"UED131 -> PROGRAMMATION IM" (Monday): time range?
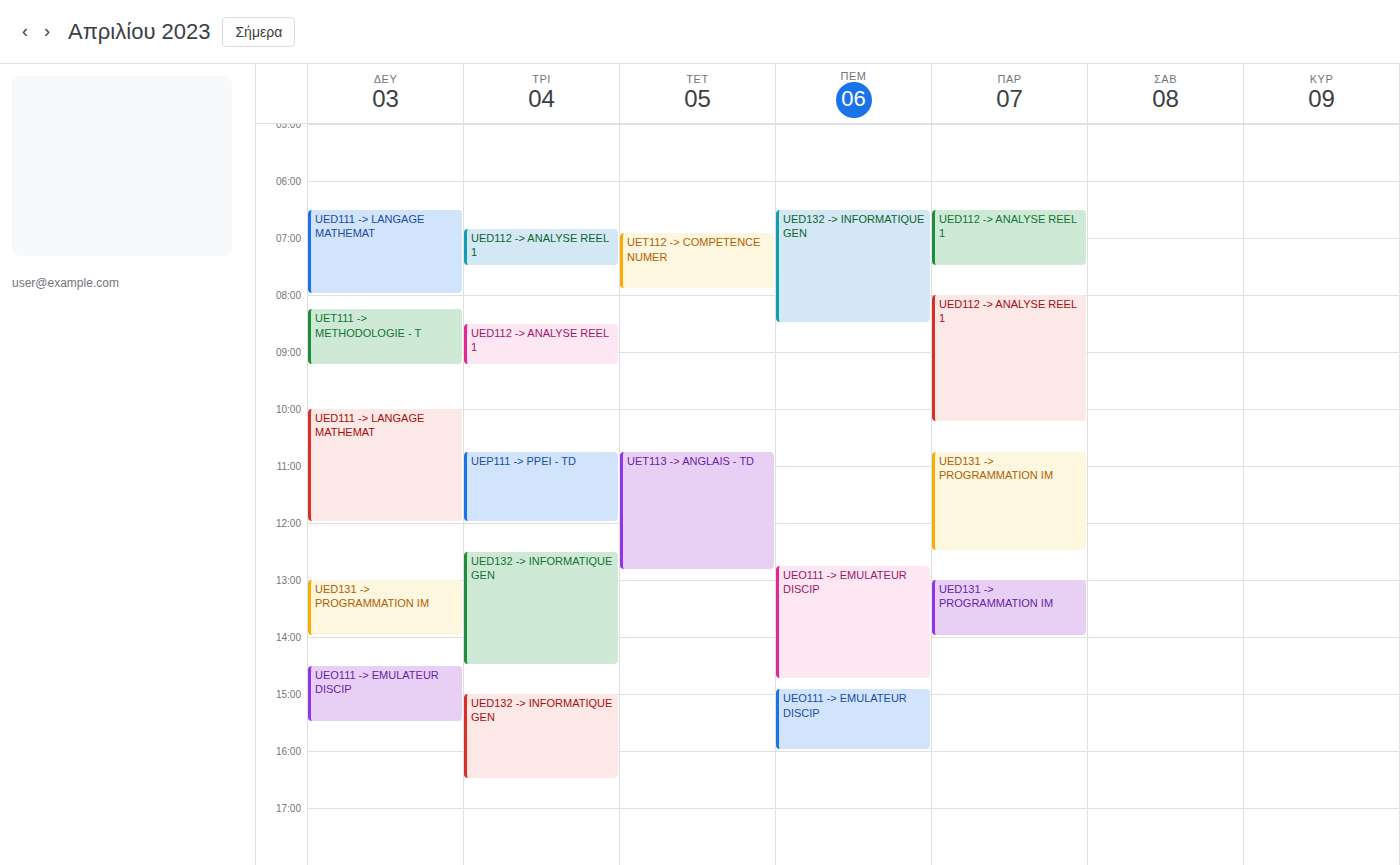
1:00 PM to 2:00 PM